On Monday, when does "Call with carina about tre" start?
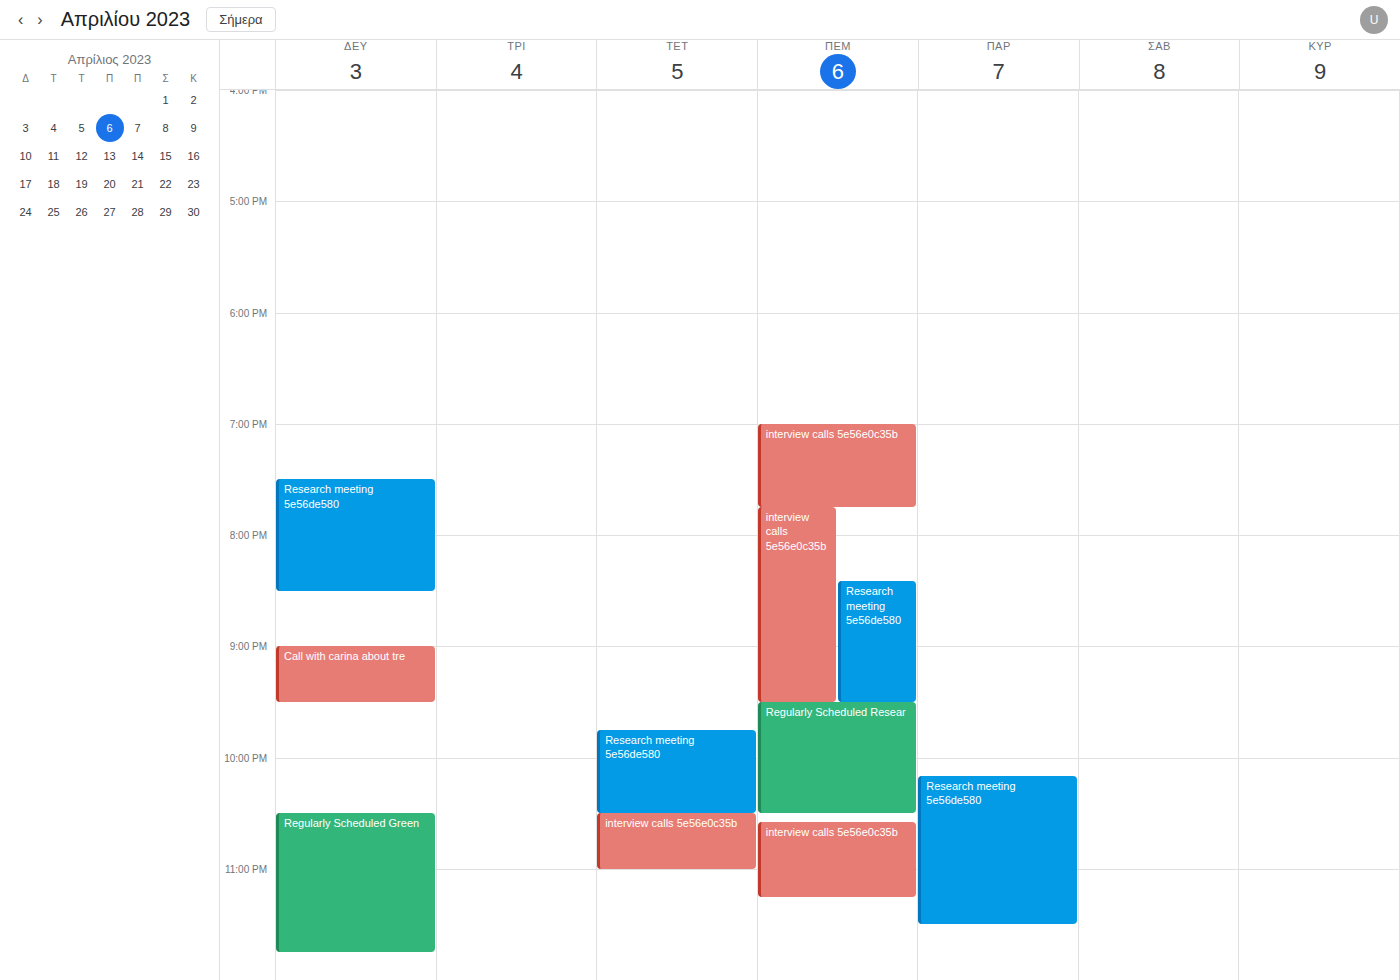
9:00 PM